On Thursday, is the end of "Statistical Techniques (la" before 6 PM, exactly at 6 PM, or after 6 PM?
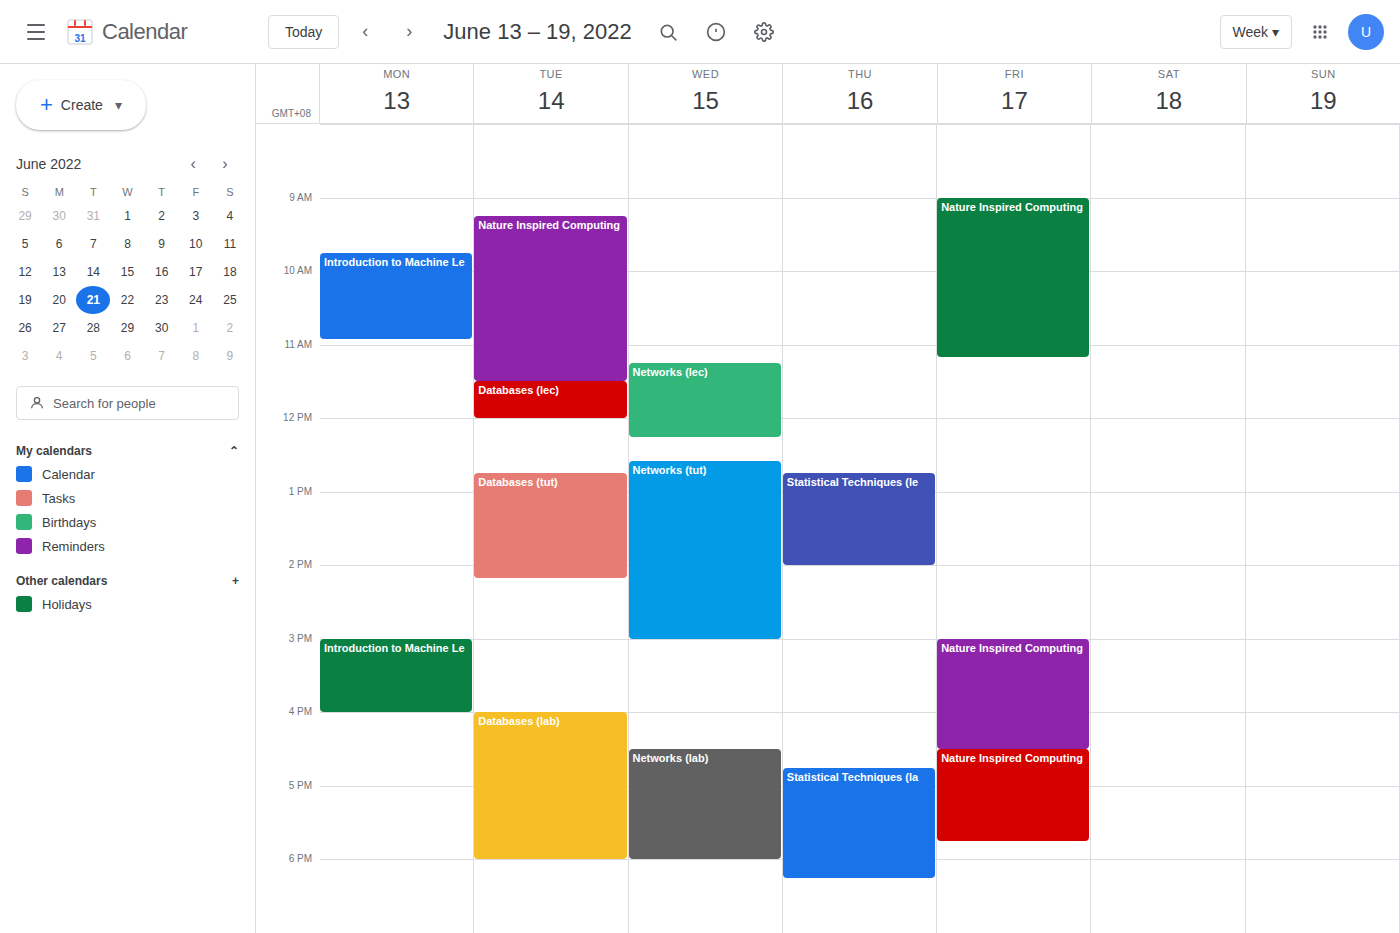
6:15 PM -- after 6 PM, 15 minutes below the 6 PM line.